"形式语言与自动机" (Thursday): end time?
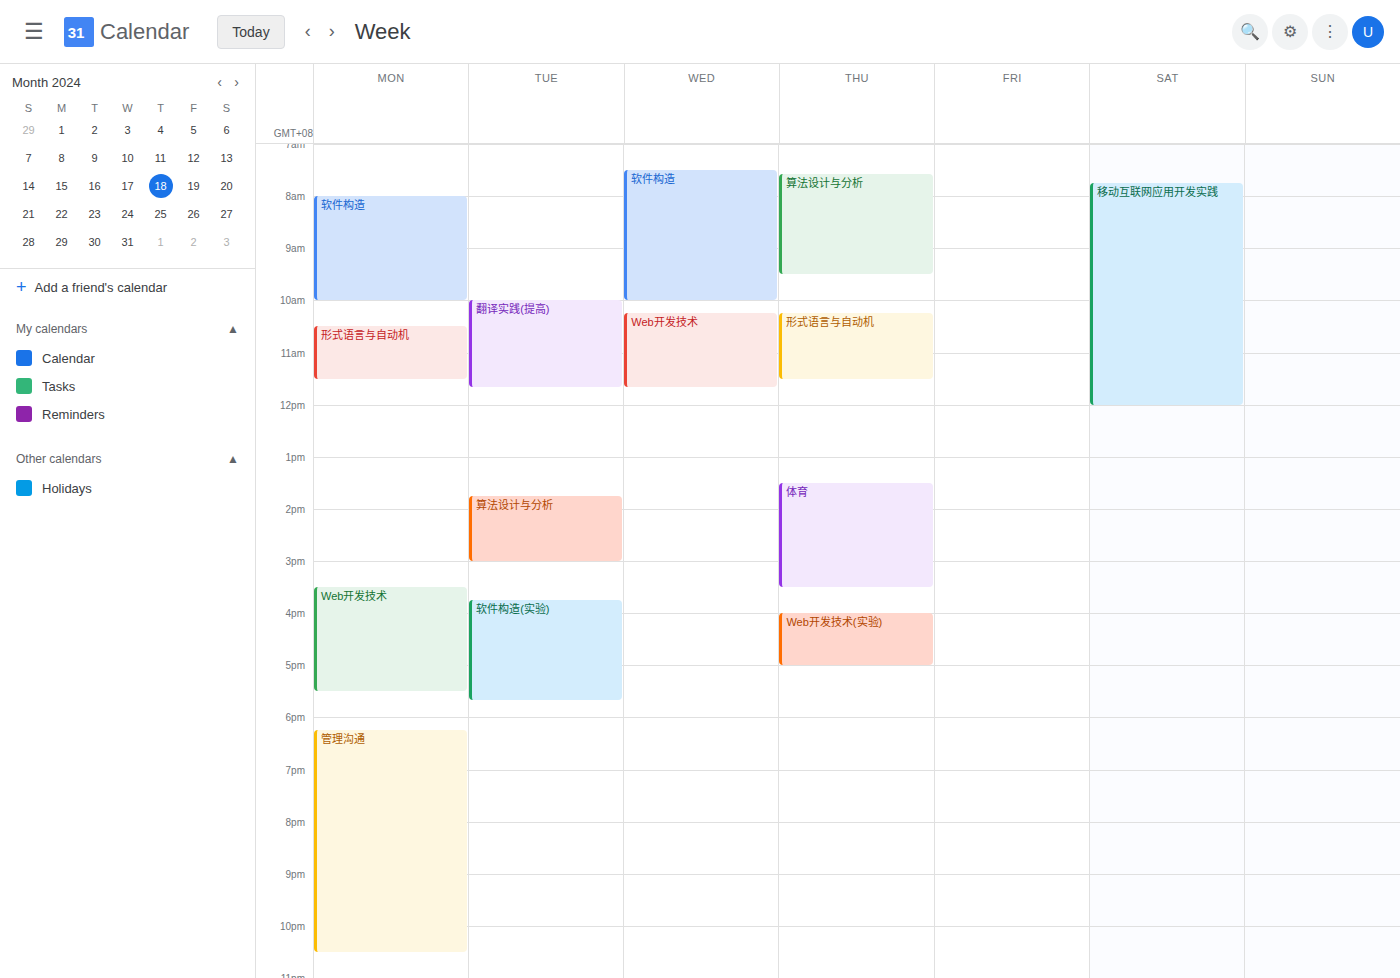
11:30 AM